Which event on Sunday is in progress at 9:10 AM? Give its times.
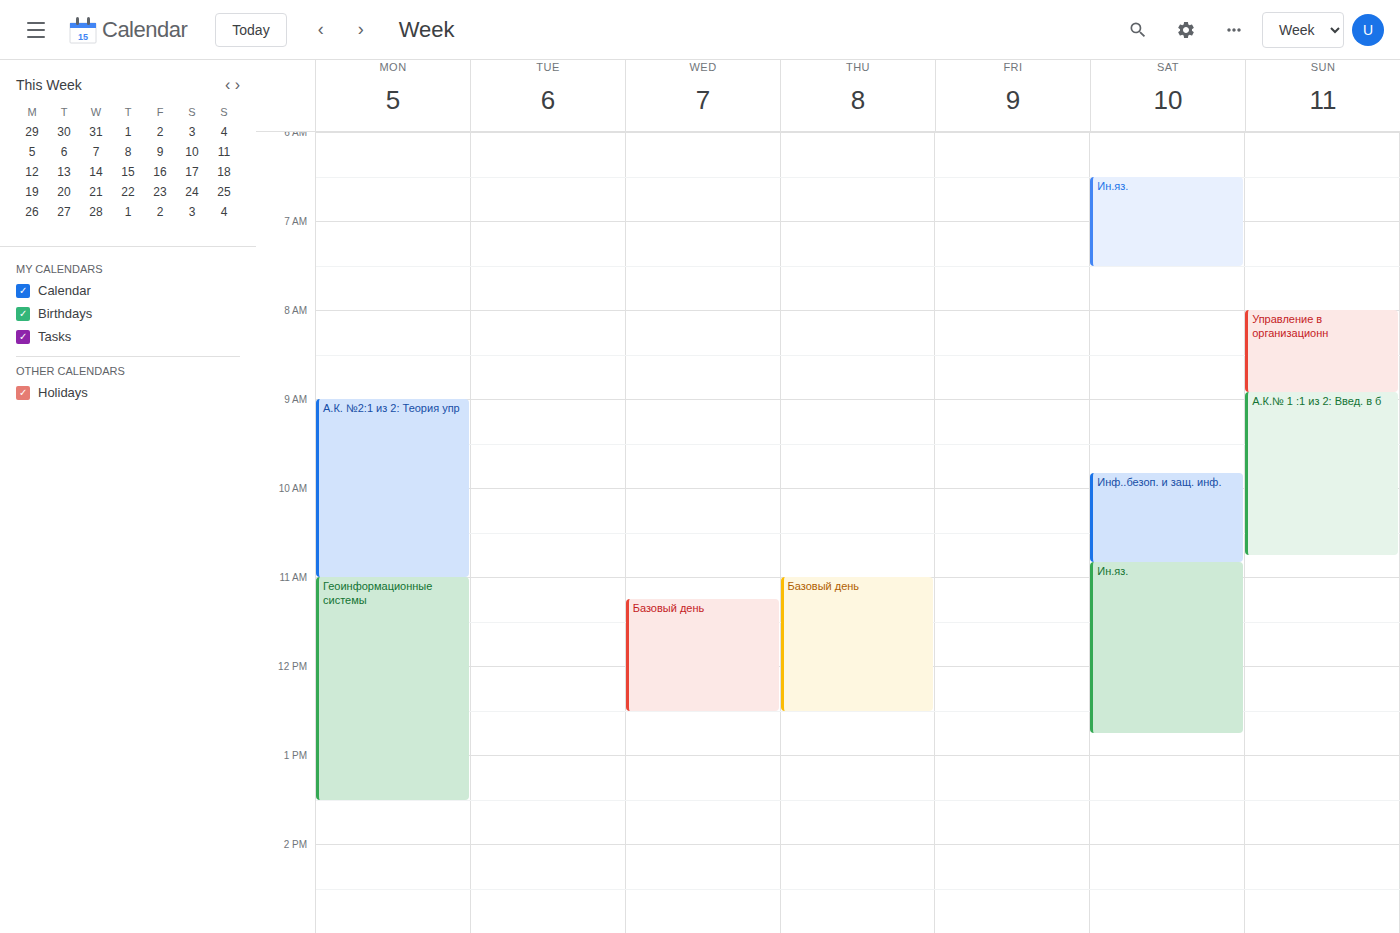
"А.К.№ 1 :1 из 2: Введ. в б", 8:55 AM to 10:45 AM